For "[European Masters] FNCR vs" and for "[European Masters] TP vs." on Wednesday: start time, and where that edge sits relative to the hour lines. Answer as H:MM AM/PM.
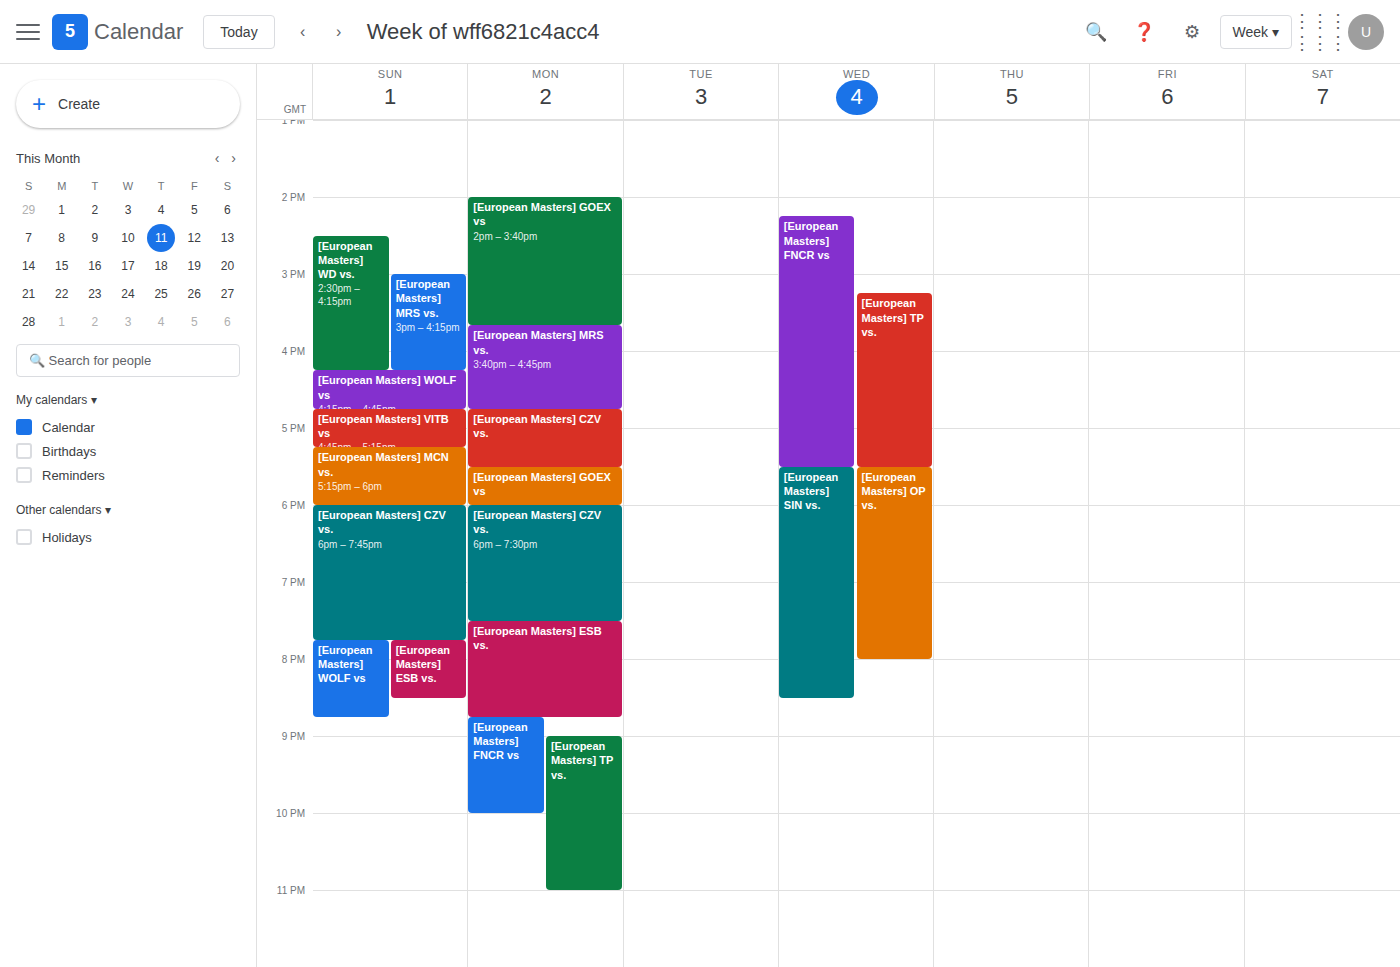
"[European Masters] FNCR vs": 2:15 PM, neither: a quarter of the way from the 2 PM line to the 3 PM line. "[European Masters] TP vs.": 3:15 PM, neither: a quarter of the way from the 3 PM line to the 4 PM line.